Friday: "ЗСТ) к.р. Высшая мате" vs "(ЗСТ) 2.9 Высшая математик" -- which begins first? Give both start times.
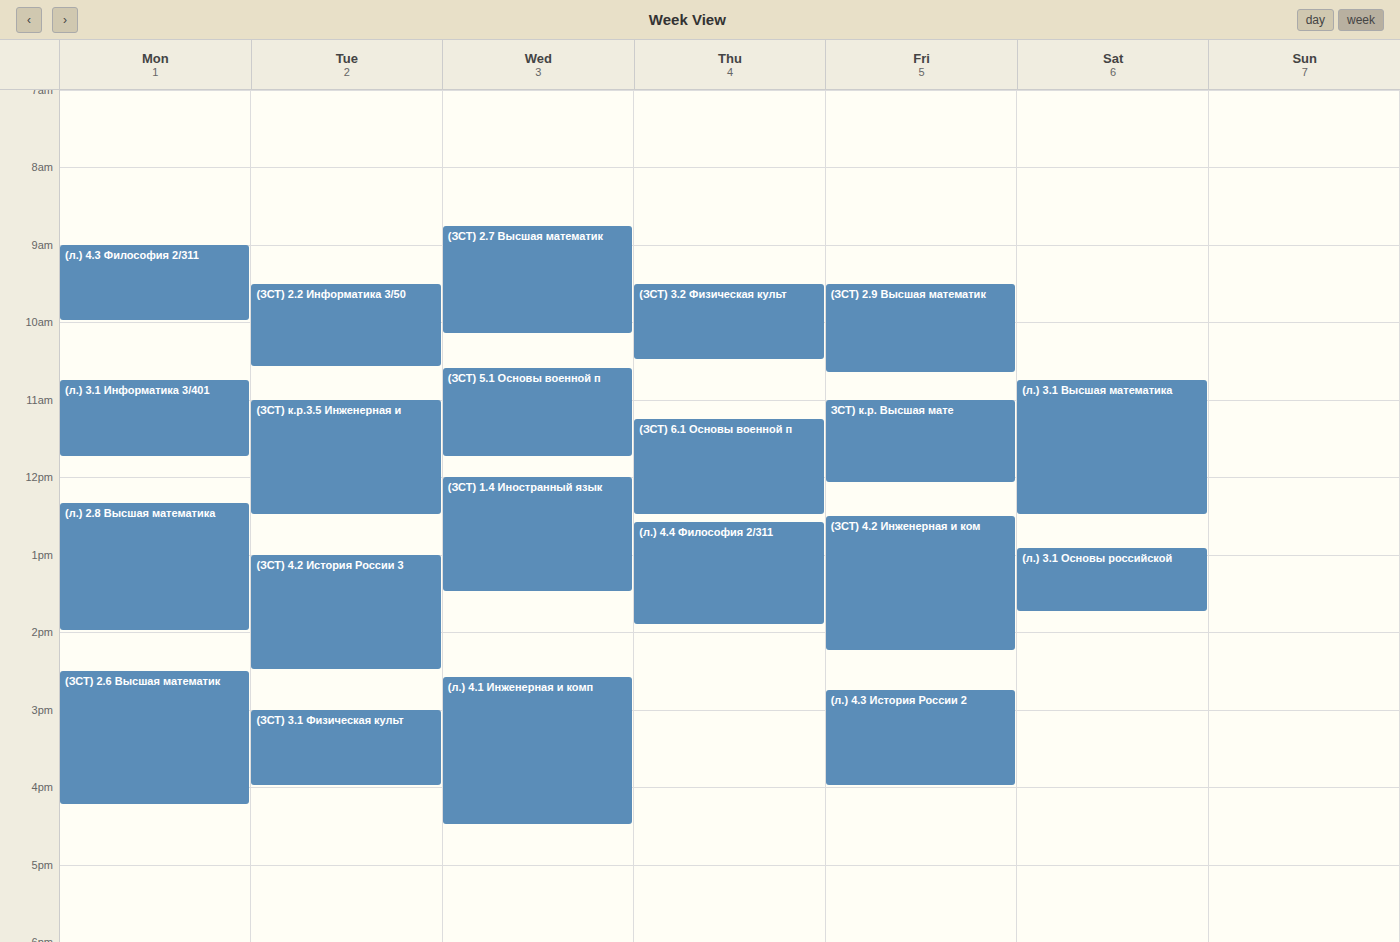
"(ЗСТ) 2.9 Высшая математик" 9:30 AM; "ЗСТ) к.р. Высшая мате" 11:00 AM.